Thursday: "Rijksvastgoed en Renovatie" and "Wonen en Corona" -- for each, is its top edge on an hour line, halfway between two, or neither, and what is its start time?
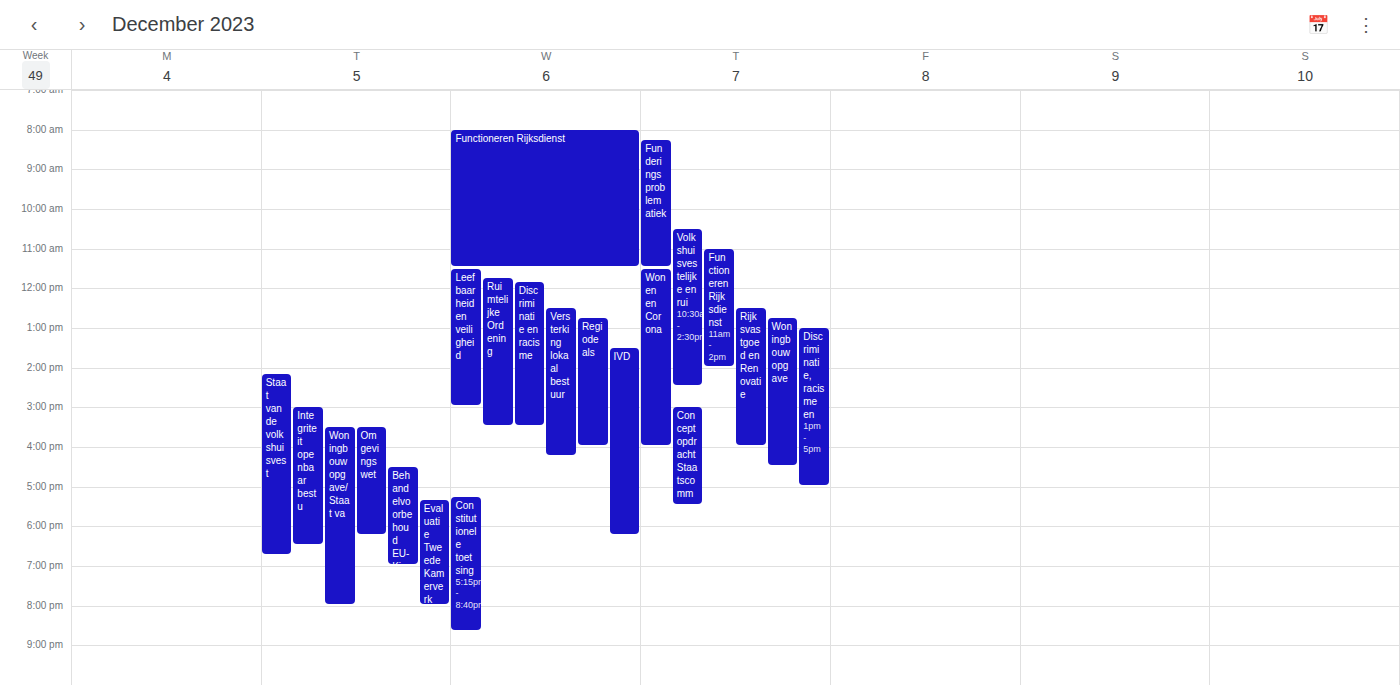
"Rijksvastgoed en Renovatie": 12:30 PM, halfway between the 12 PM and 1 PM lines. "Wonen en Corona": 11:30 AM, halfway between the 11 AM and 12 PM lines.